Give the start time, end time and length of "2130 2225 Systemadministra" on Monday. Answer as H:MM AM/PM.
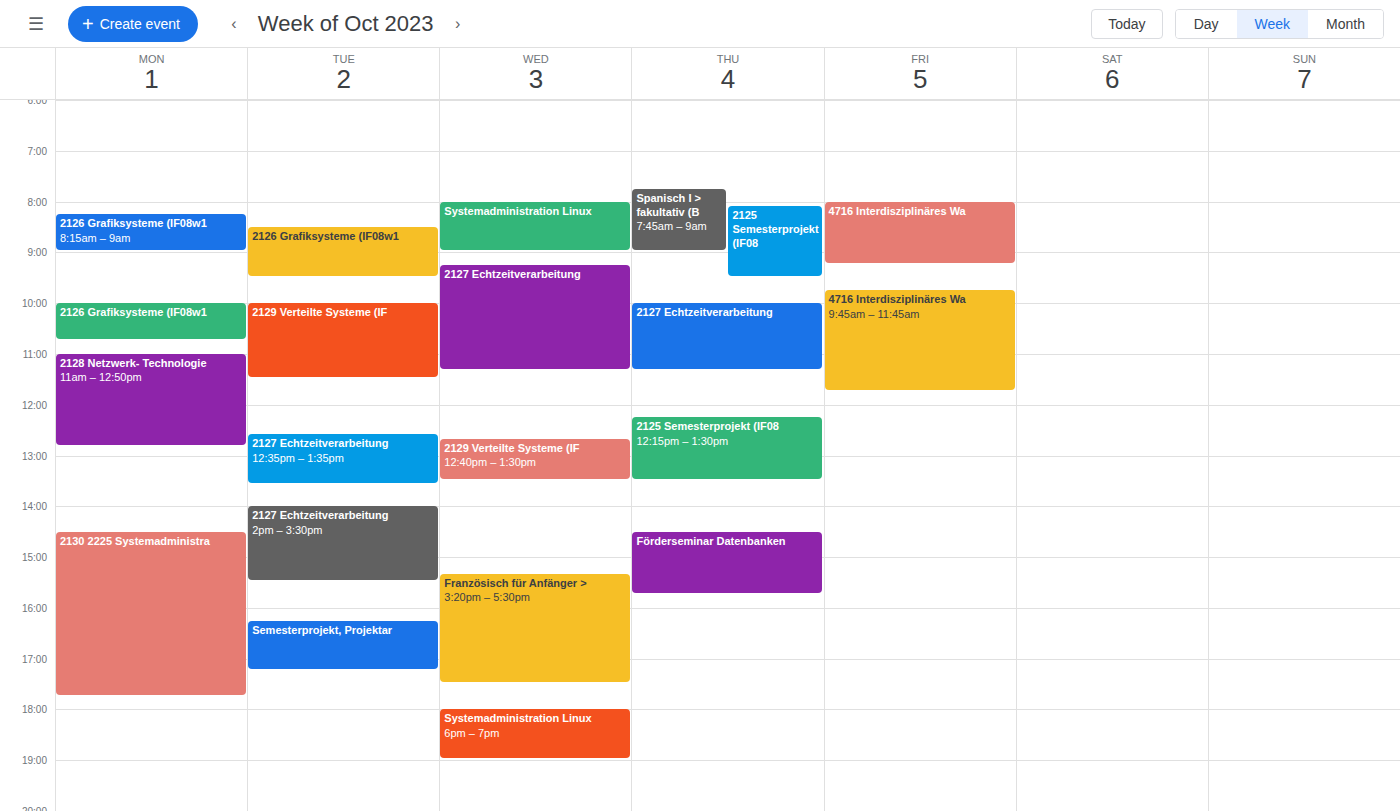
2:30 PM to 5:45 PM, 3 hours 15 minutes